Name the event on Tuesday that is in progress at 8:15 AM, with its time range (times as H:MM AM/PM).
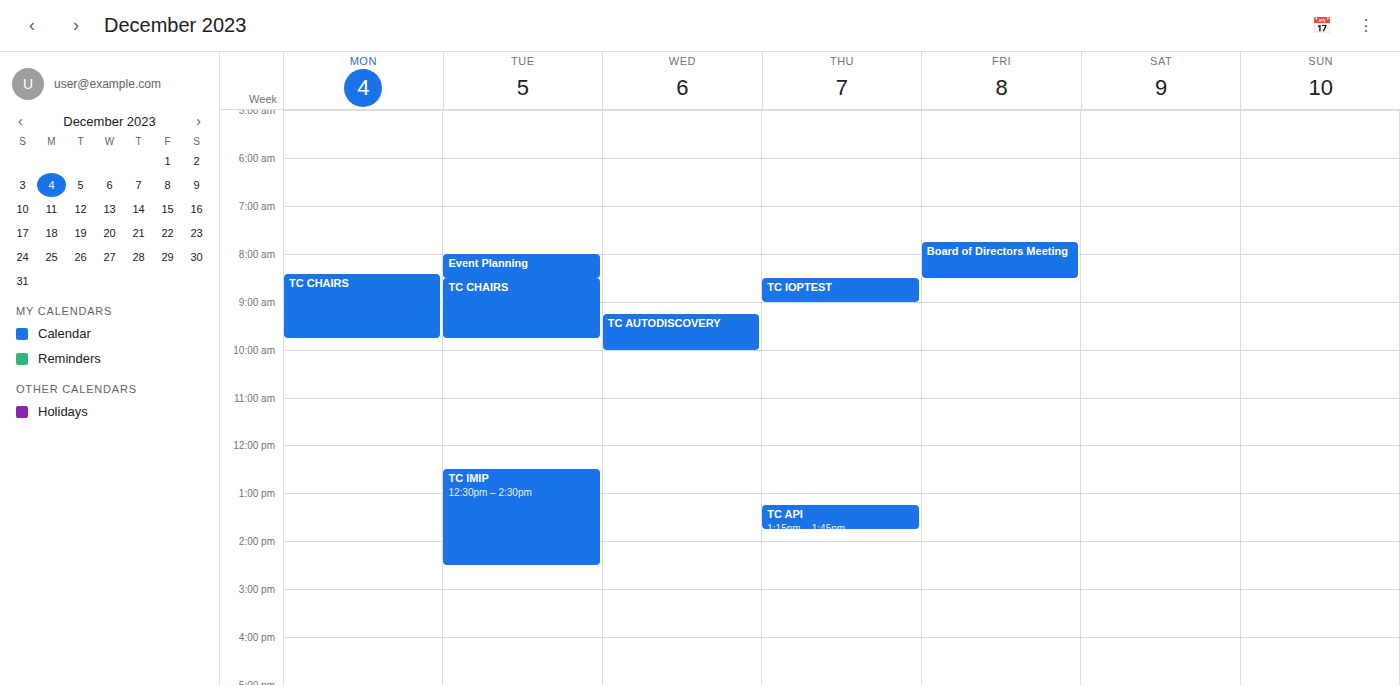
"Event Planning", 8:00 AM to 8:30 AM